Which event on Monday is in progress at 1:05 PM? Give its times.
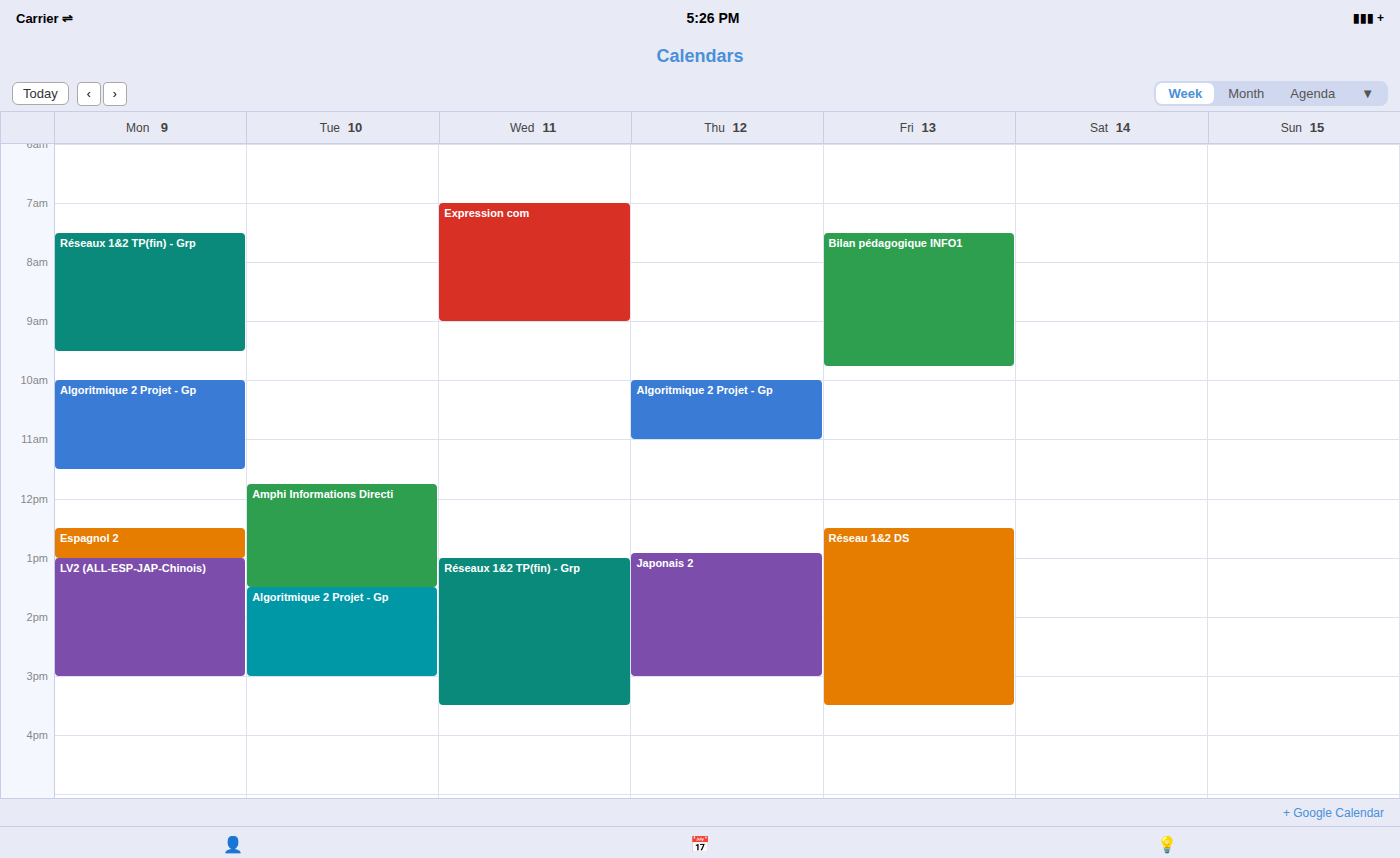
"LV2 (ALL-ESP-JAP-Chinois)", 1:00 PM to 3:00 PM